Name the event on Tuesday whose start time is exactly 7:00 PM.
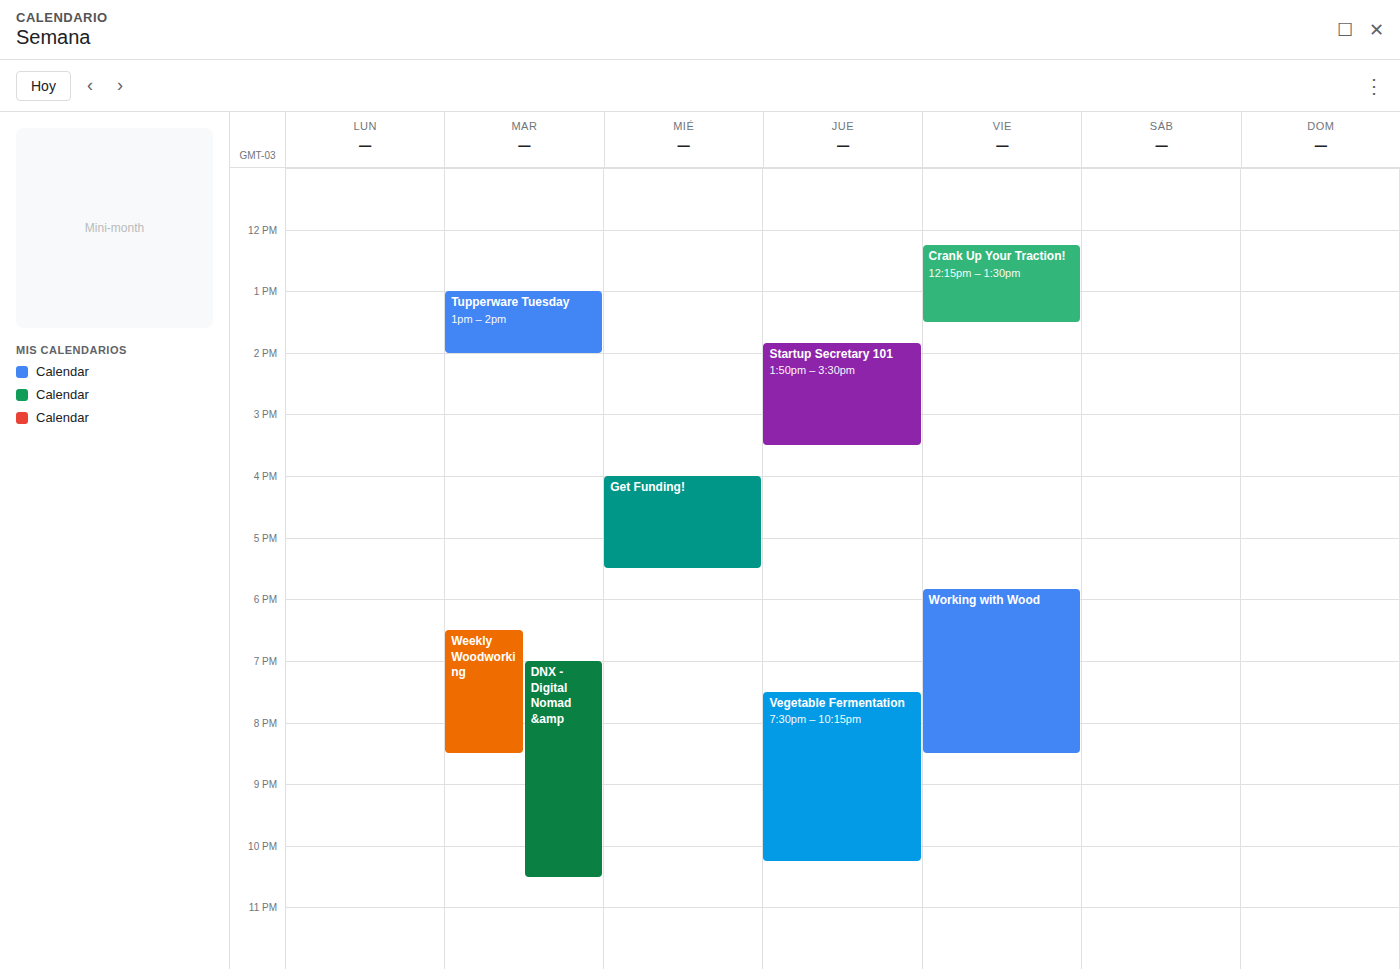
"DNX - Digital Nomad &amp"